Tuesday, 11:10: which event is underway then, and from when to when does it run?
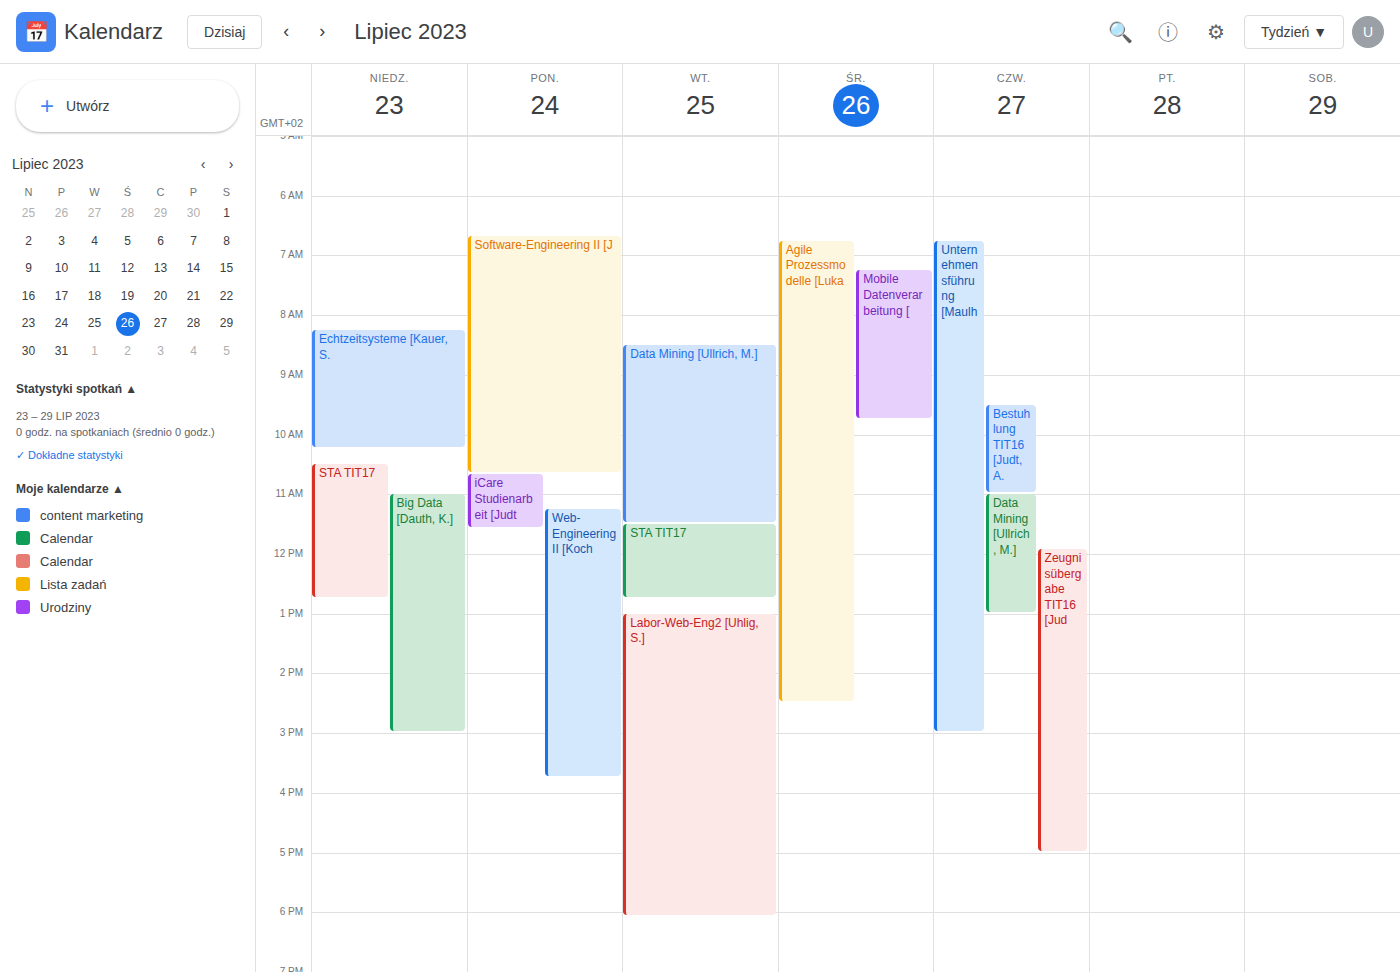
"Data Mining [Ullrich, M.]", 08:30 to 11:30